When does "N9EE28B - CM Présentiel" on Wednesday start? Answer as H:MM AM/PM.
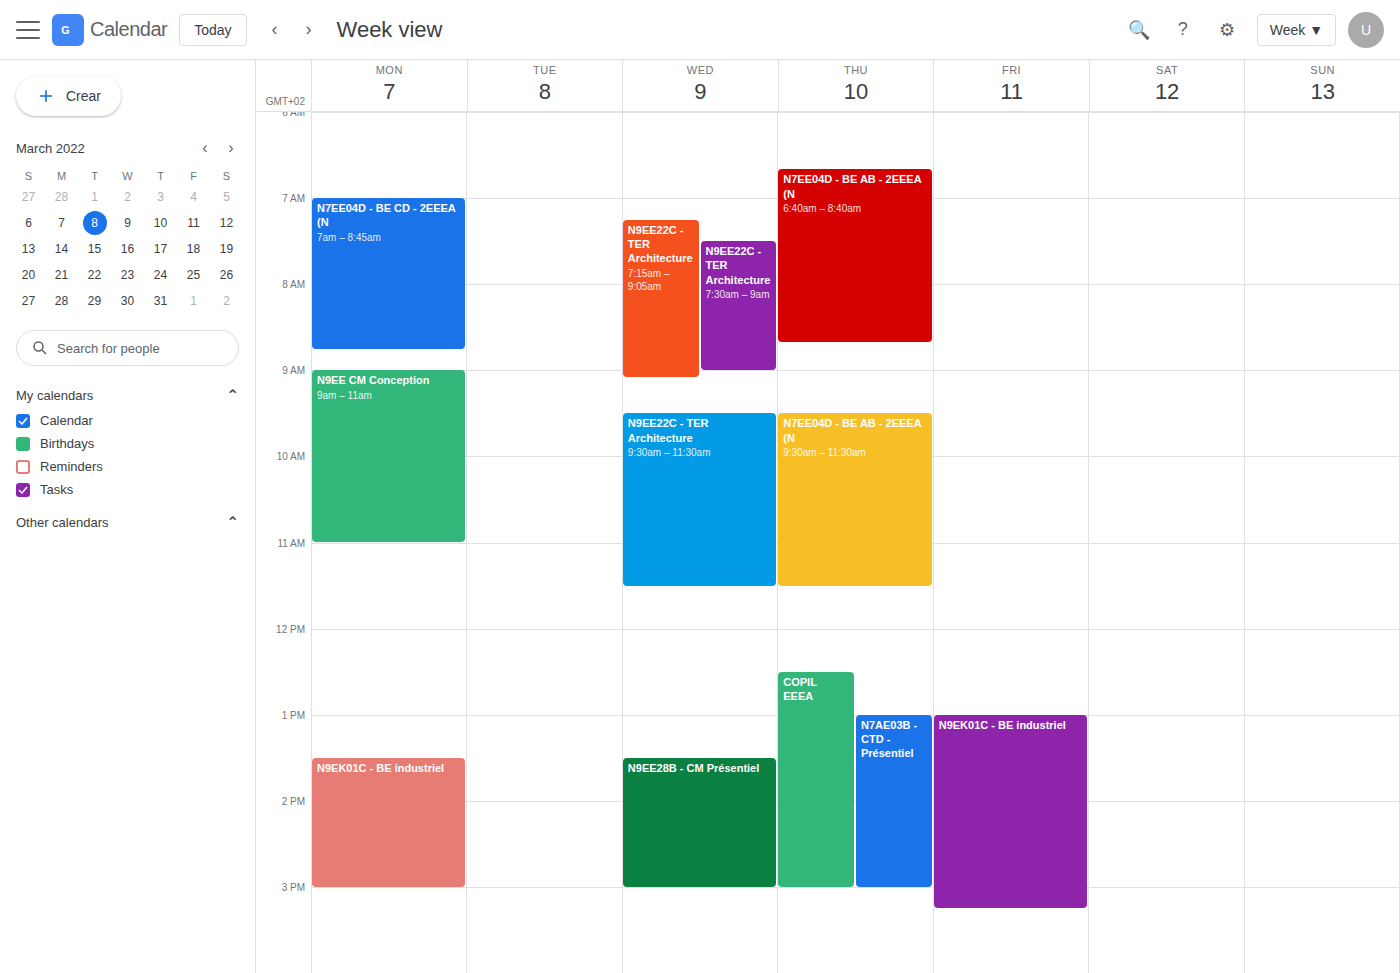
1:30 PM